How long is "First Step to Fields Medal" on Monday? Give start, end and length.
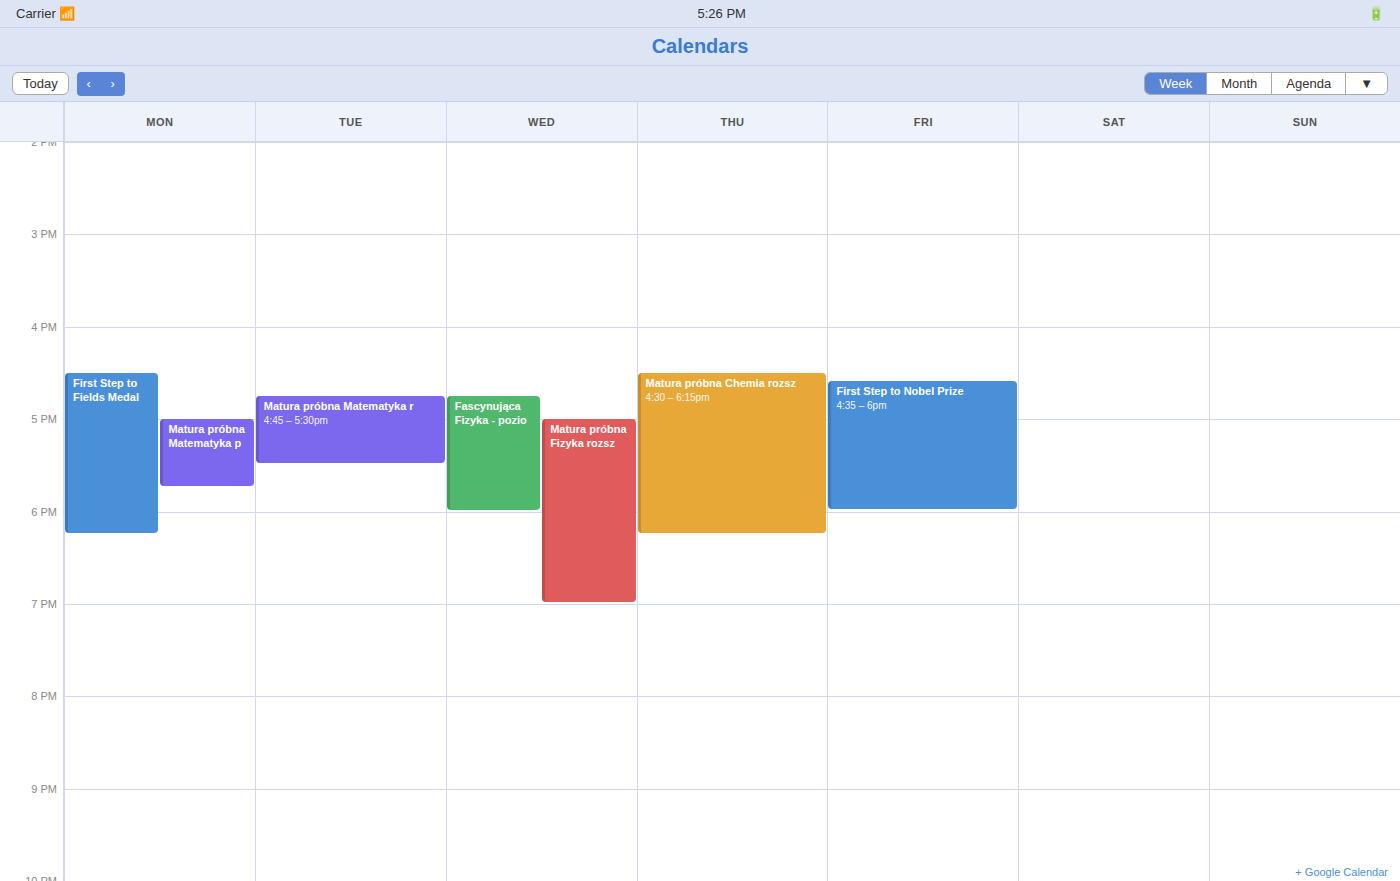
4:30 PM to 6:15 PM, 1 hour 45 minutes